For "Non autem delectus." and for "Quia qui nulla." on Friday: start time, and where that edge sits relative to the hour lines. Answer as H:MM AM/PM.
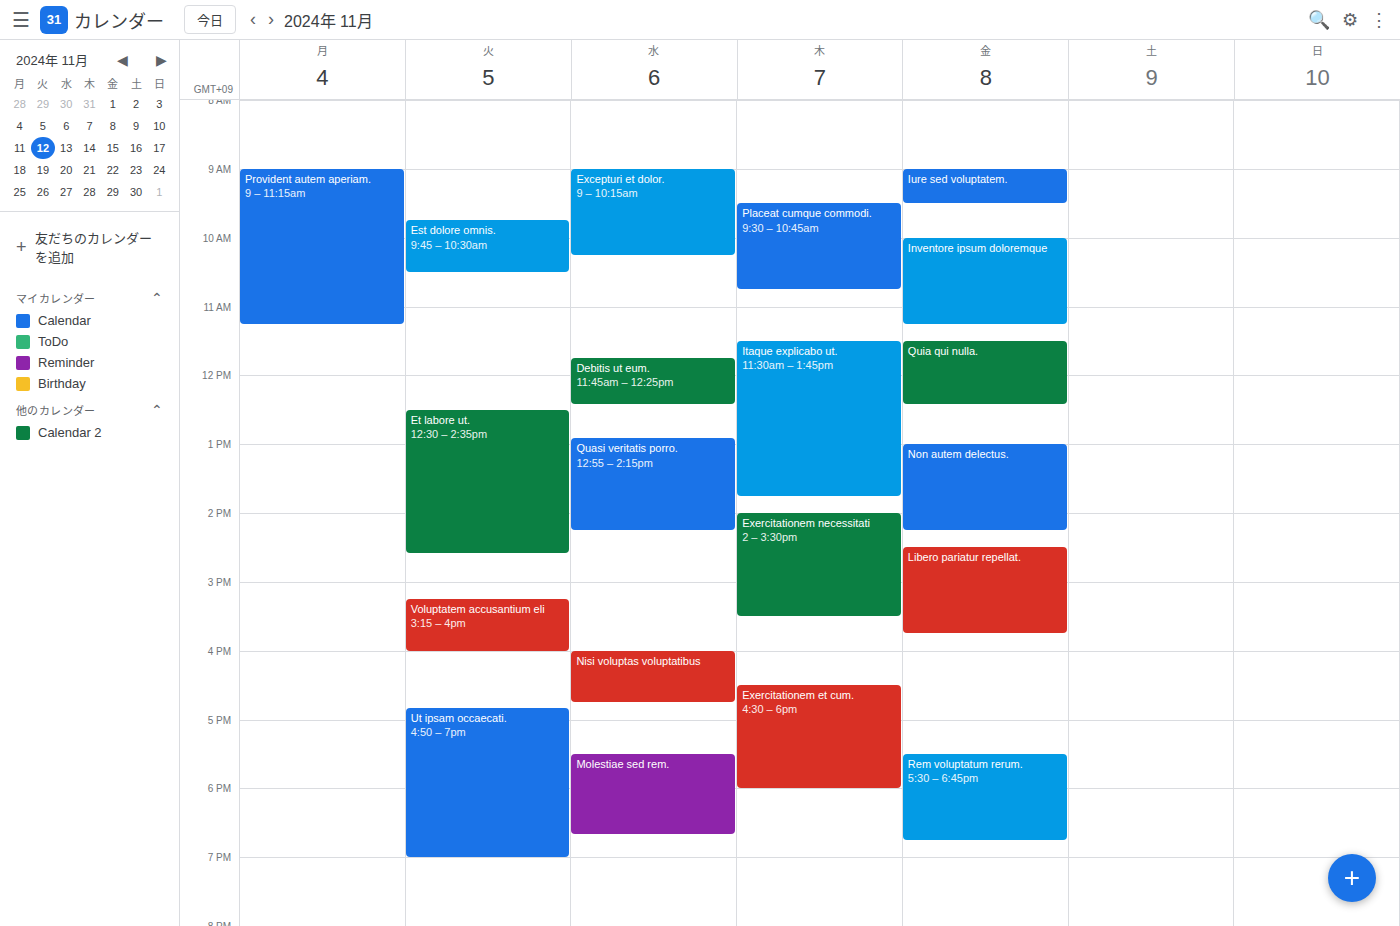
"Non autem delectus.": 1:00 PM, exactly on the 1 PM line. "Quia qui nulla.": 11:30 AM, halfway between the 11 AM and 12 PM lines.